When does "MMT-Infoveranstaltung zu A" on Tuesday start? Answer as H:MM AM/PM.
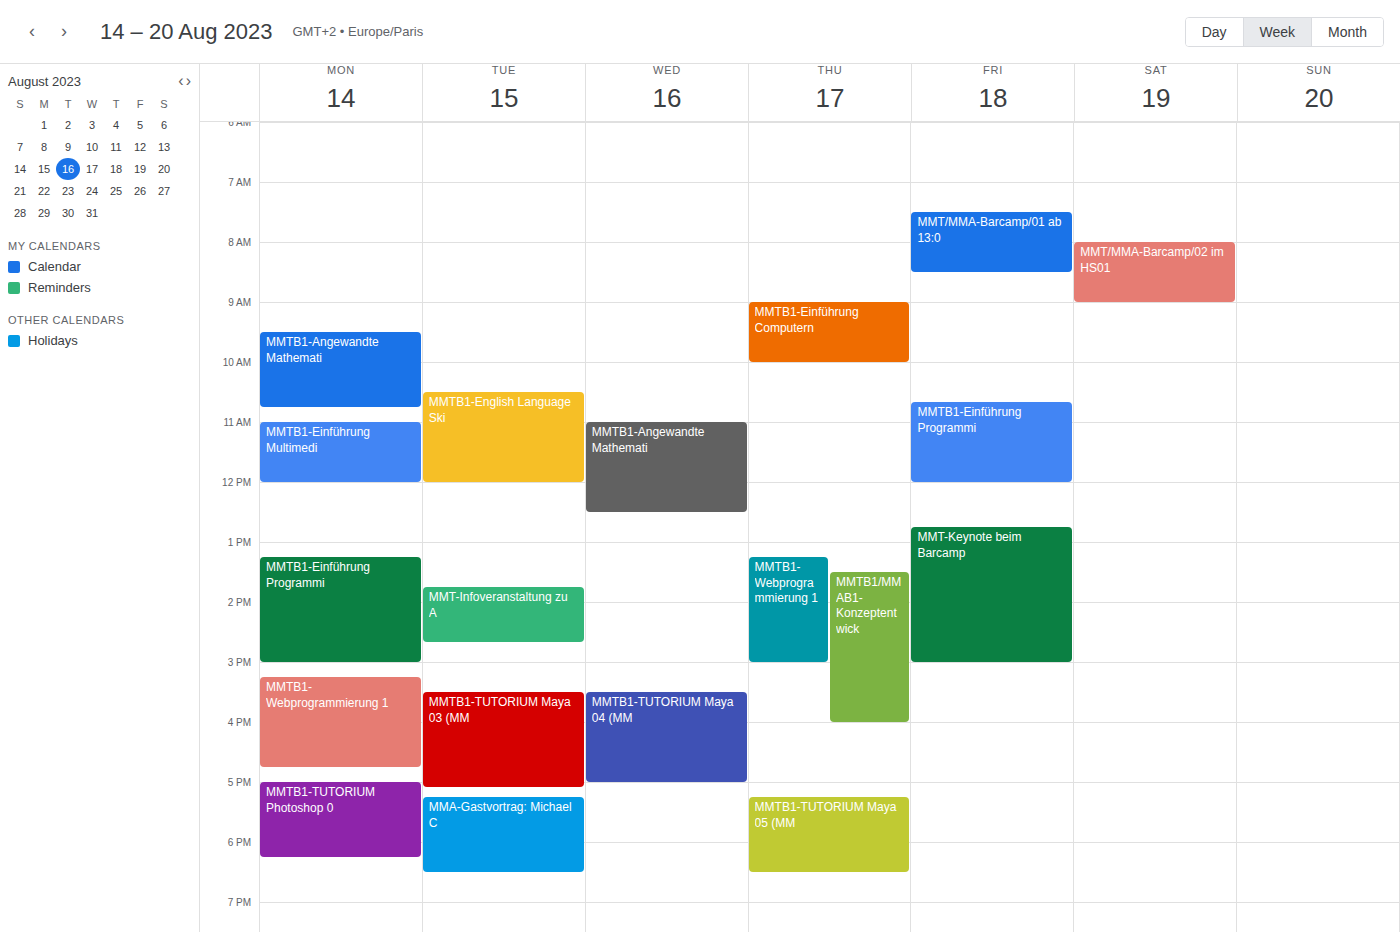
1:45 PM